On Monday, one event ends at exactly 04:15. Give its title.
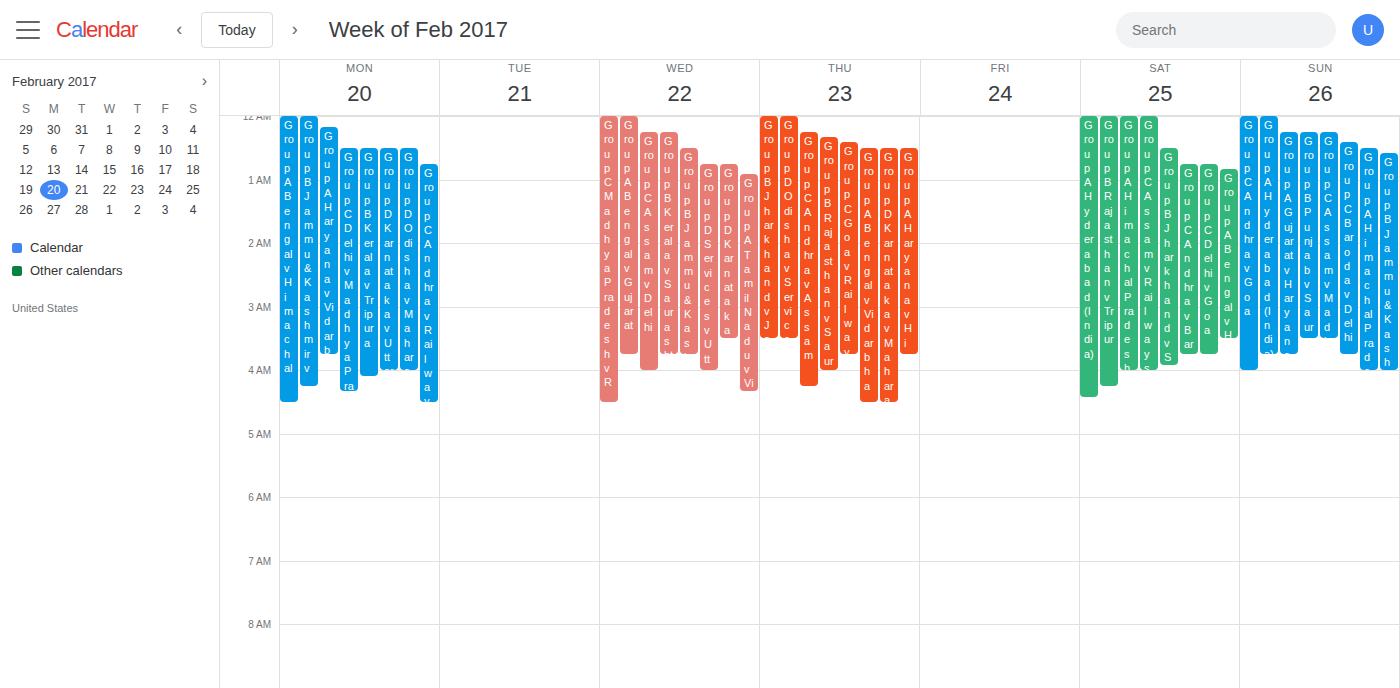
"Group B Jammu & Kashmir v"